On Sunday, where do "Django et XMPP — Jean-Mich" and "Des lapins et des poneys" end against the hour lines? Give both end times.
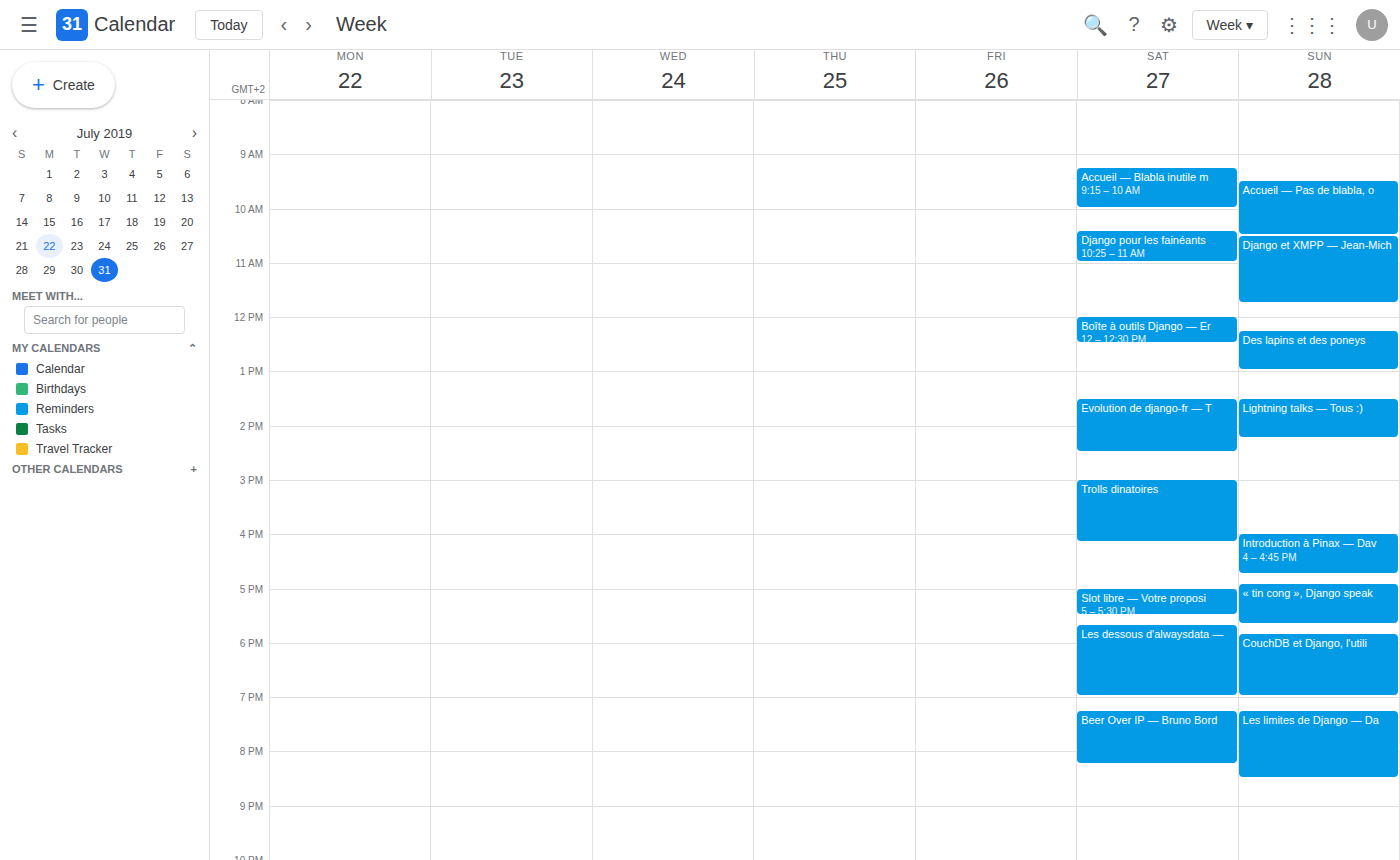
"Django et XMPP — Jean-Mich": 11:45 AM, neither: three quarters of the way from the 11 AM line to the 12 PM line. "Des lapins et des poneys": 1:00 PM, exactly on the 1 PM line.